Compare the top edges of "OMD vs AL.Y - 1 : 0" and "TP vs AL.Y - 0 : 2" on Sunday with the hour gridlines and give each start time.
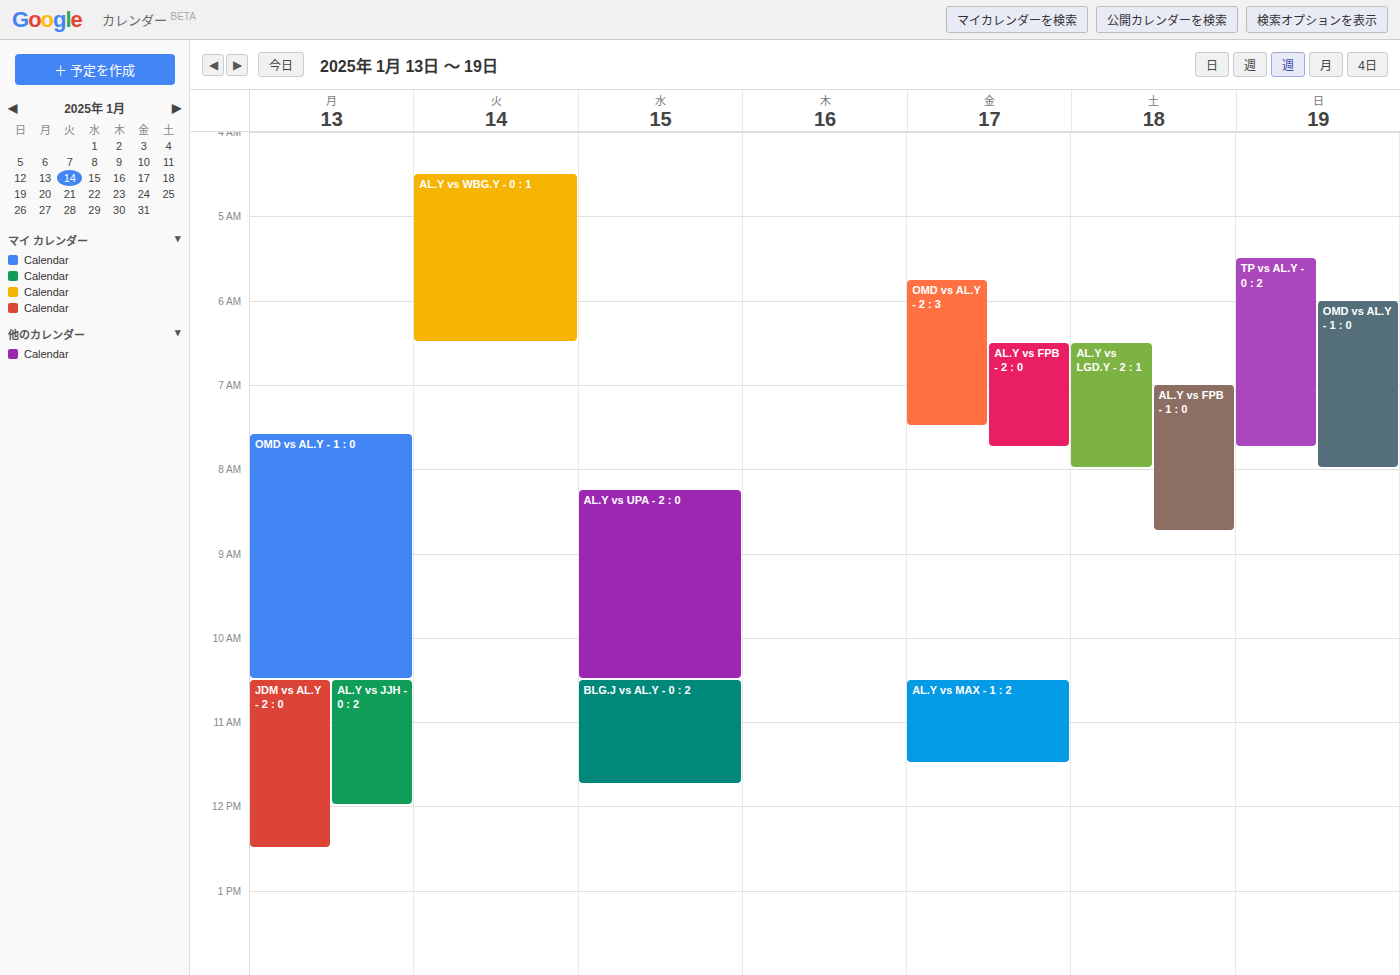
"OMD vs AL.Y - 1 : 0": 6:00 AM, exactly on the 6 AM line. "TP vs AL.Y - 0 : 2": 5:30 AM, halfway between the 5 AM and 6 AM lines.